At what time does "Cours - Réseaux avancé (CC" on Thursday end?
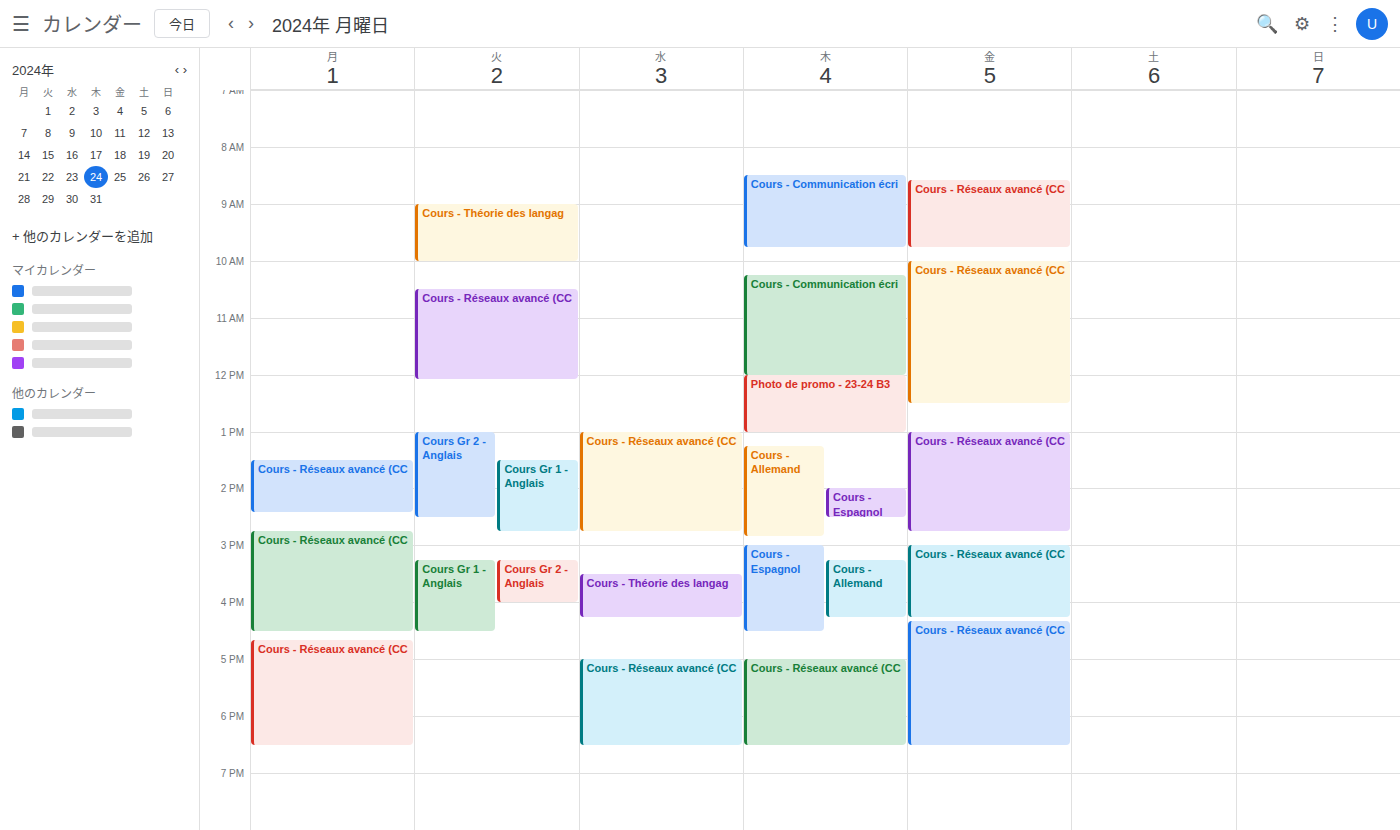
6:30 PM